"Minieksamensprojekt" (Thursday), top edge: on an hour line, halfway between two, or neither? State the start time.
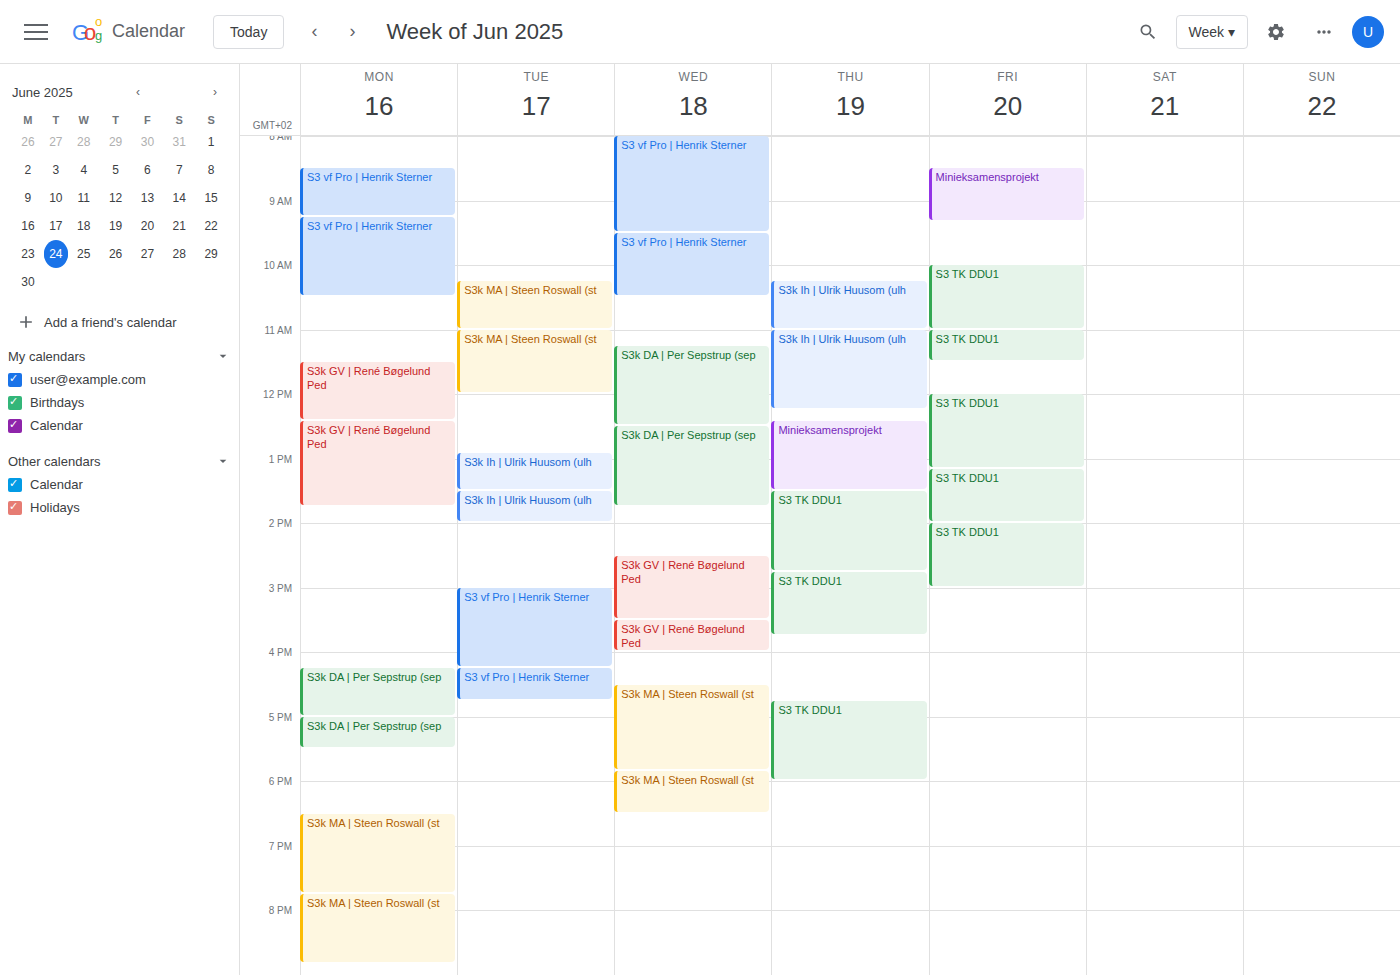
12:25 PM -- neither: 25 minutes below the 12 PM line and 35 minutes above the 1 PM line.